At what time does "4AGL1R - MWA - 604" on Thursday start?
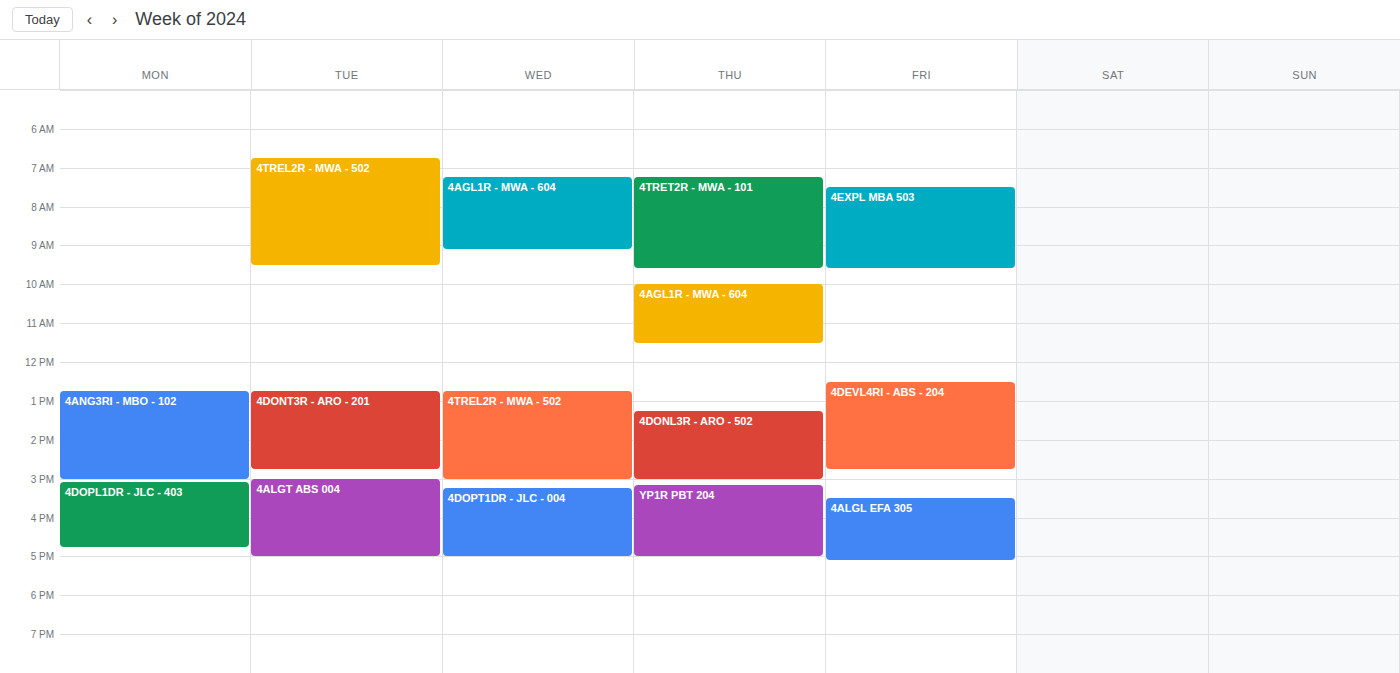
10:00